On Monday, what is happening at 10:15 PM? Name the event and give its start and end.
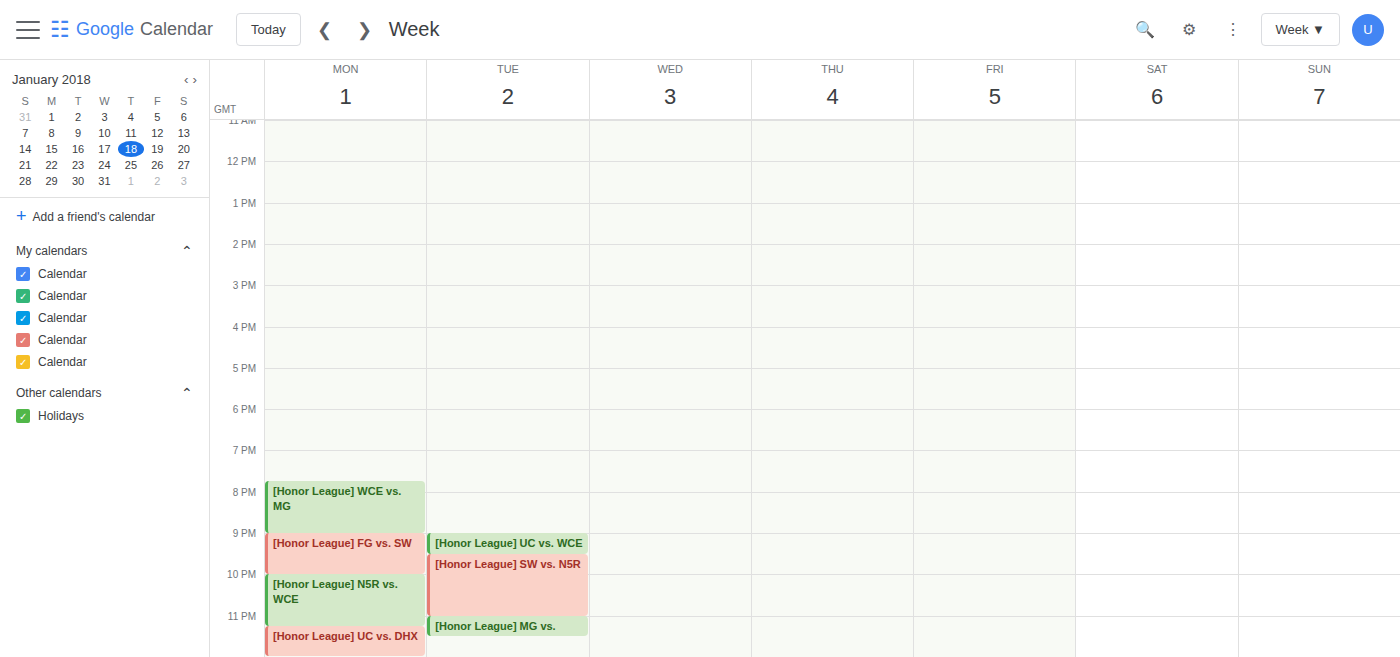
"[Honor League] N5R vs. WCE", 10:00 PM to 11:15 PM